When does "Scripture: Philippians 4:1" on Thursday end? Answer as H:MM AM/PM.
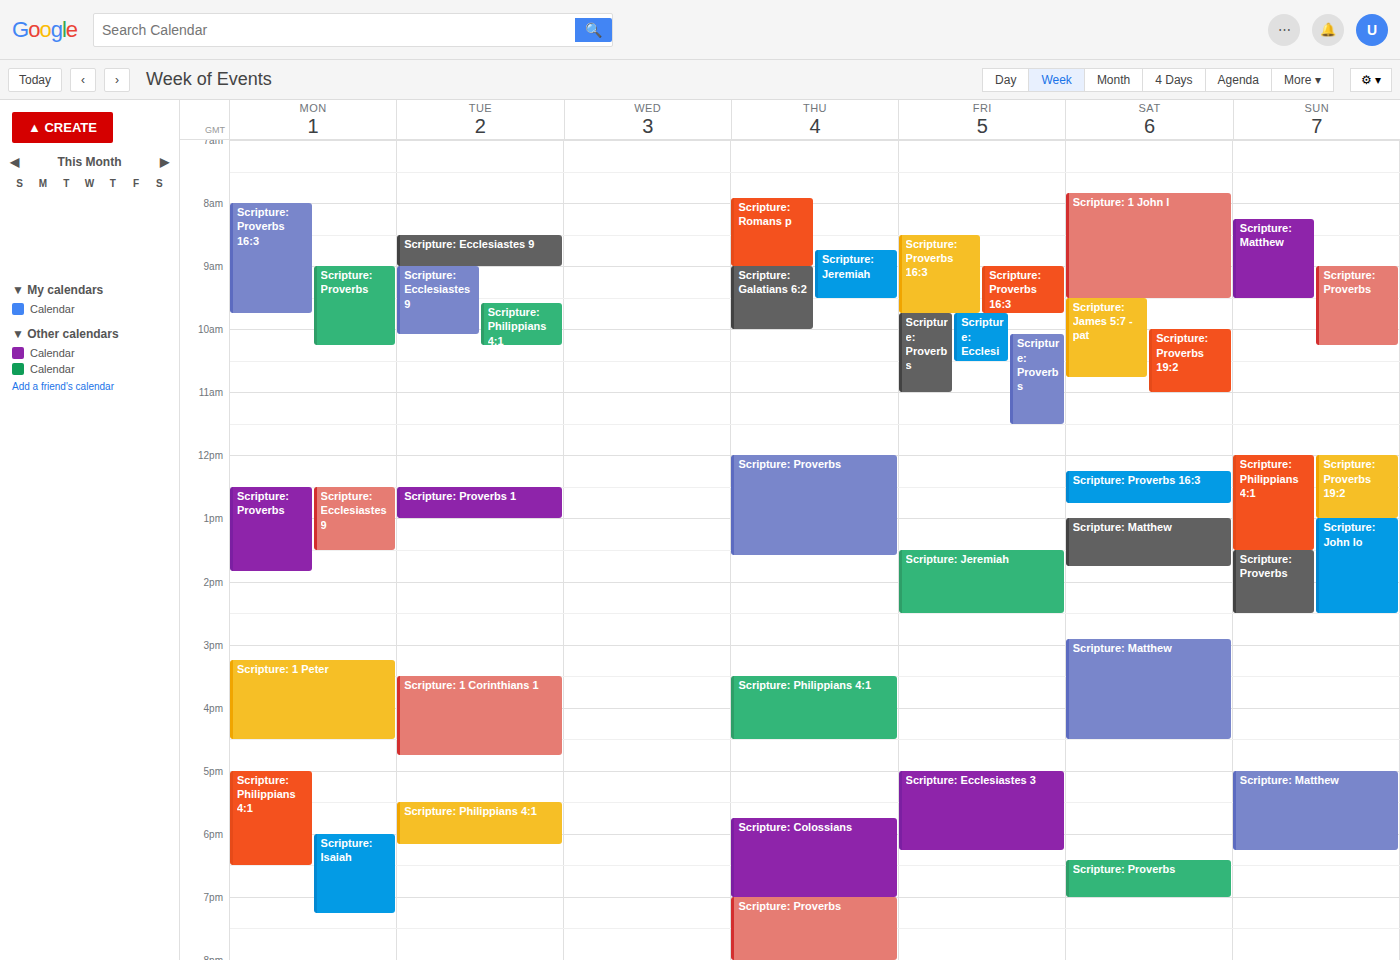
4:30 PM